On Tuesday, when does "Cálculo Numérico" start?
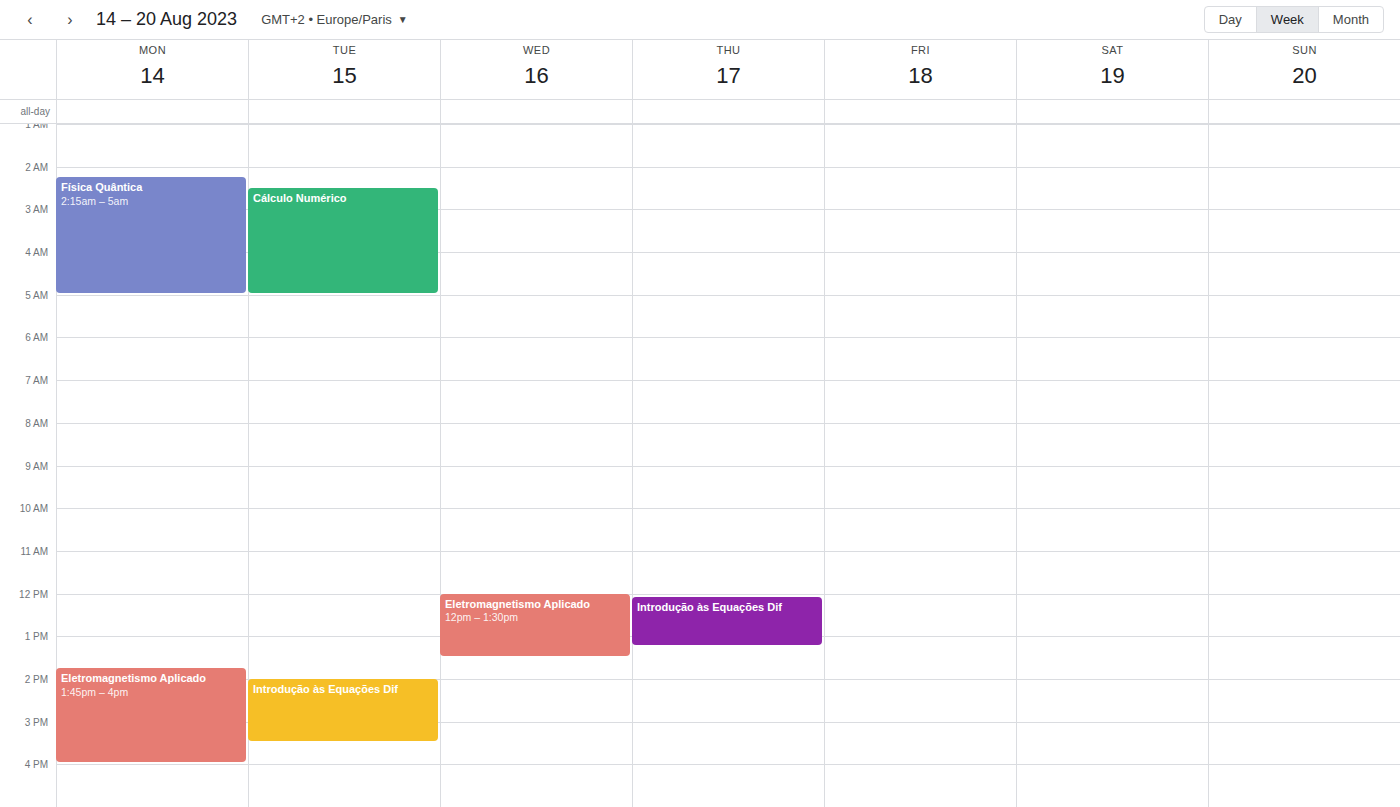
2:30 AM